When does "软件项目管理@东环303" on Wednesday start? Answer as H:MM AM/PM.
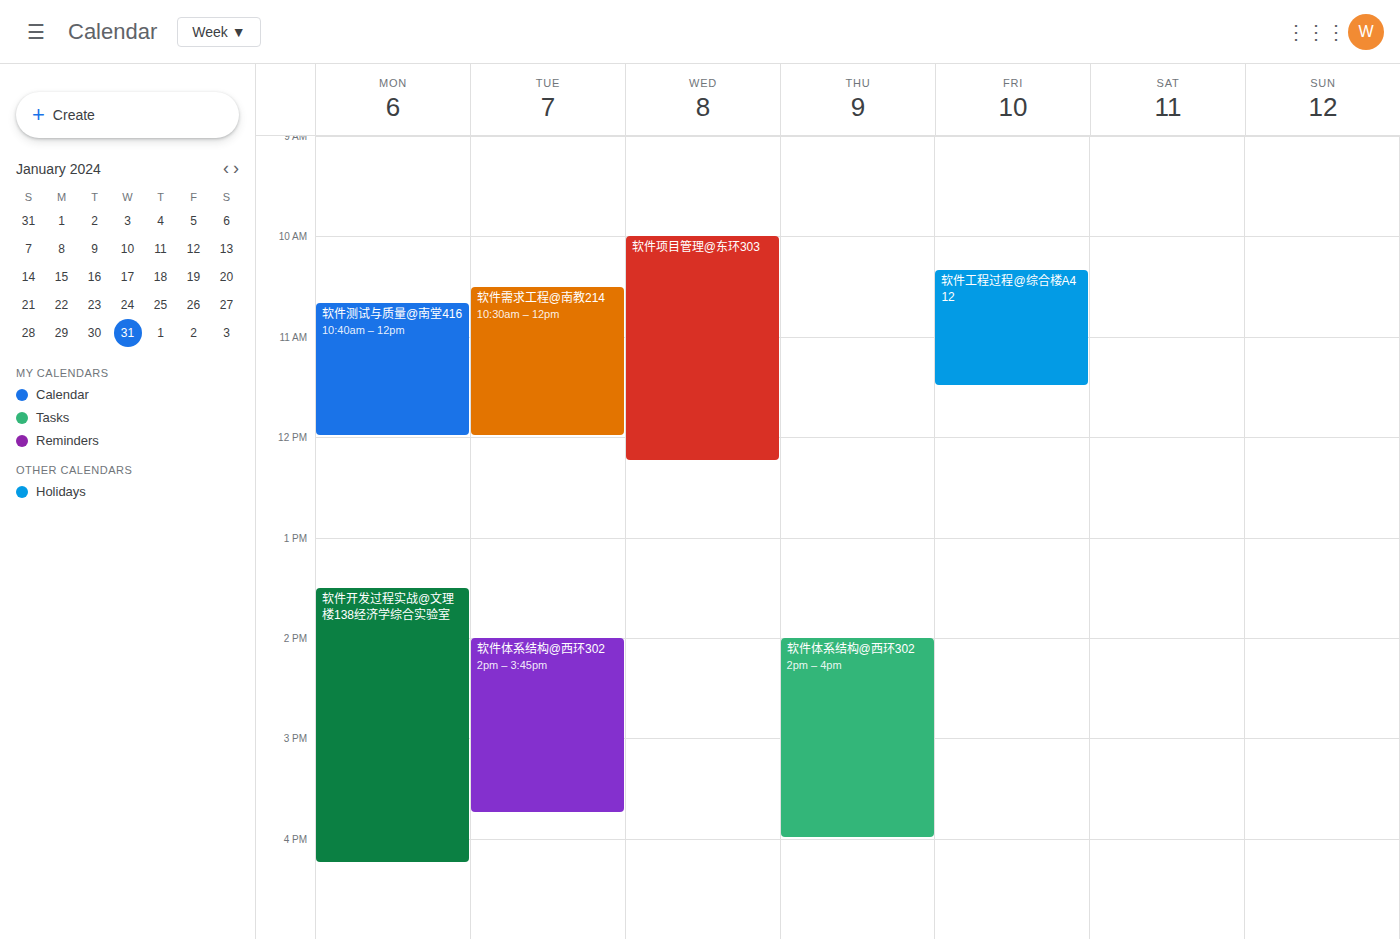
10:00 AM